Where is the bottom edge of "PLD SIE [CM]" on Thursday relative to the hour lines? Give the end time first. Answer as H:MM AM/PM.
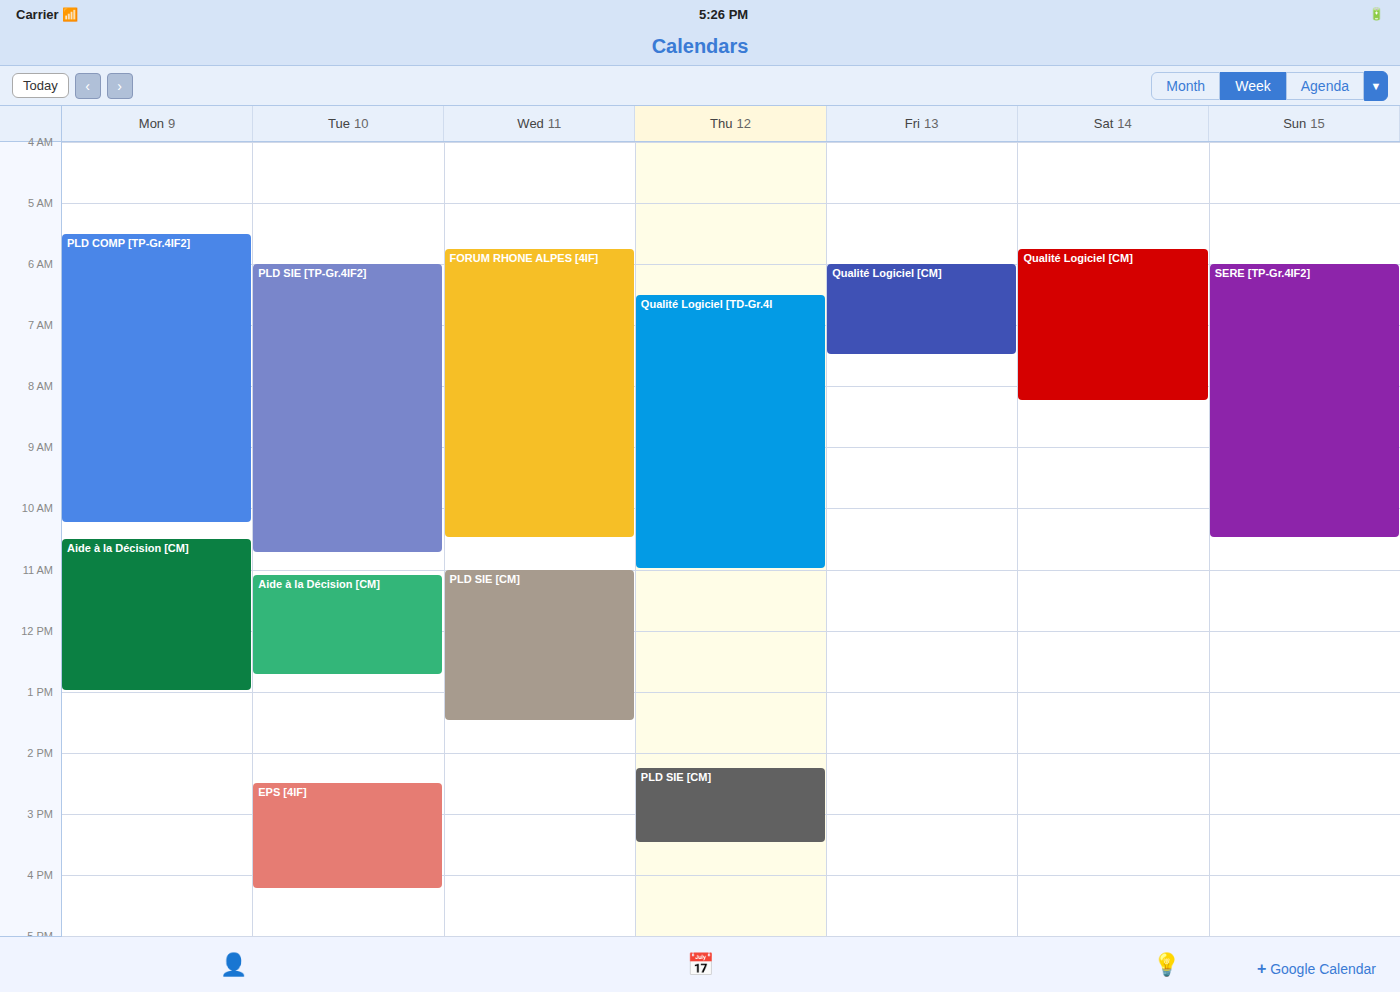
3:30 PM -- halfway between the 3 PM and 4 PM lines.